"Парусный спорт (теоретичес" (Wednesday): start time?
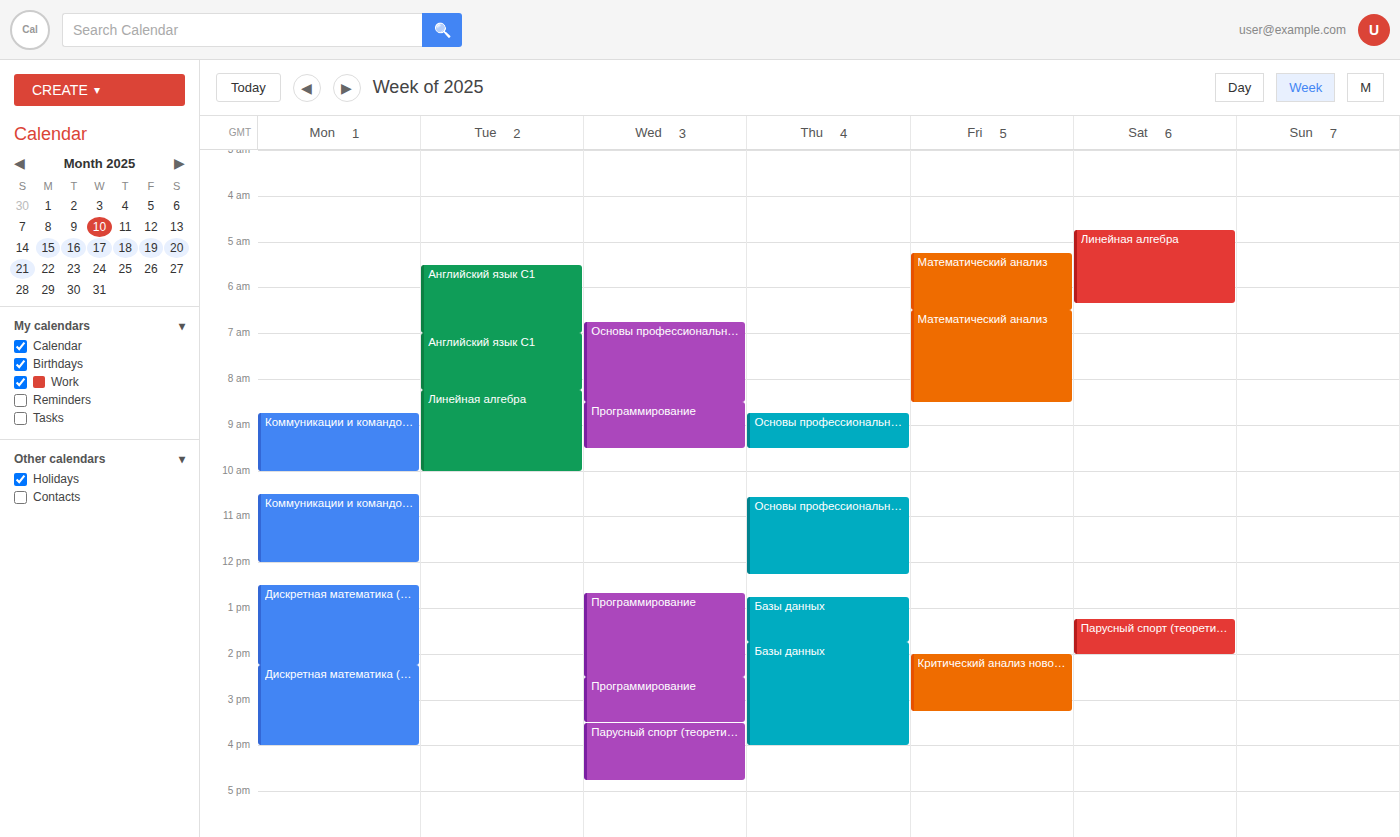
3:30 PM